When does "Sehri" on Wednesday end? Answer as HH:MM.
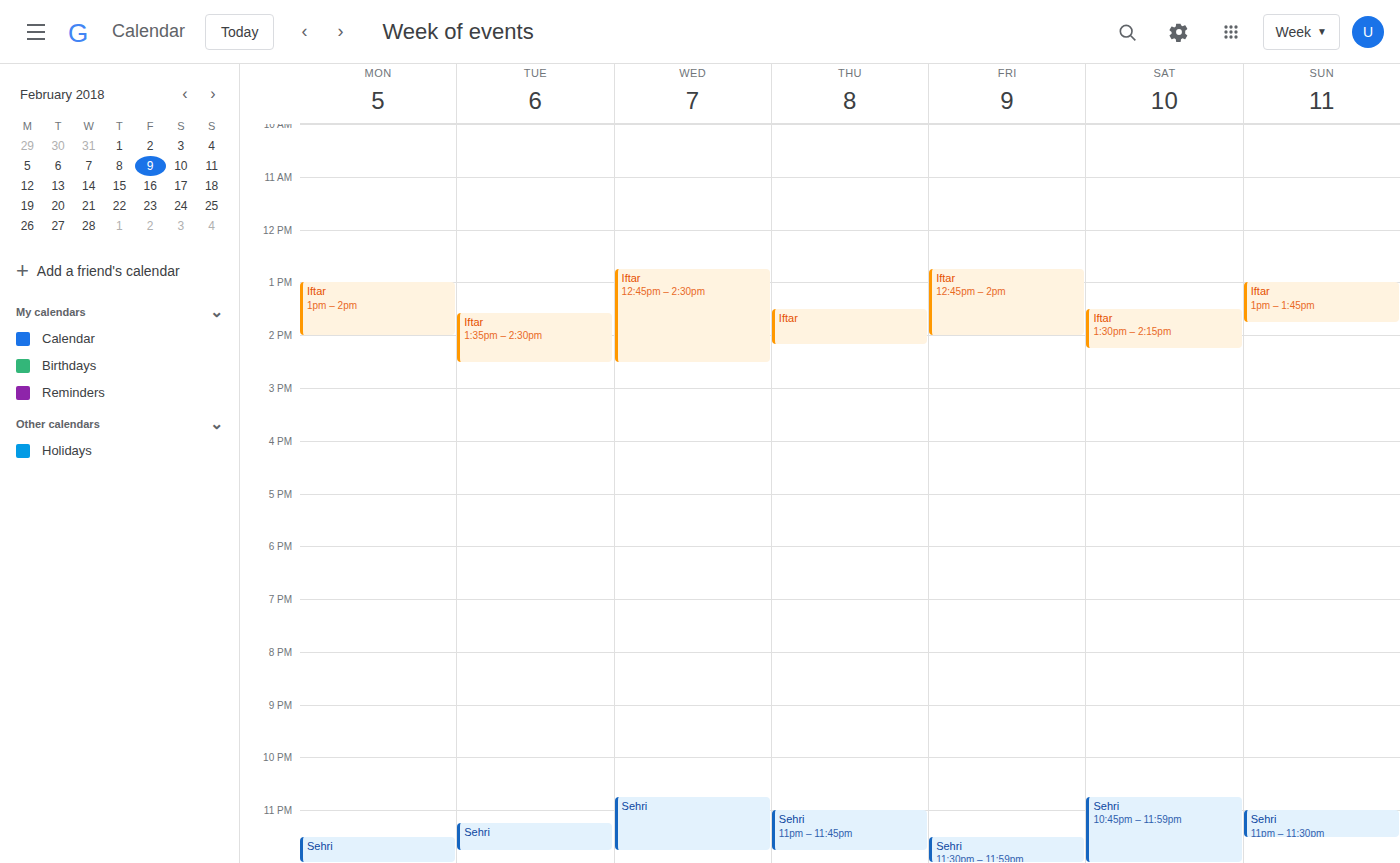
23:45